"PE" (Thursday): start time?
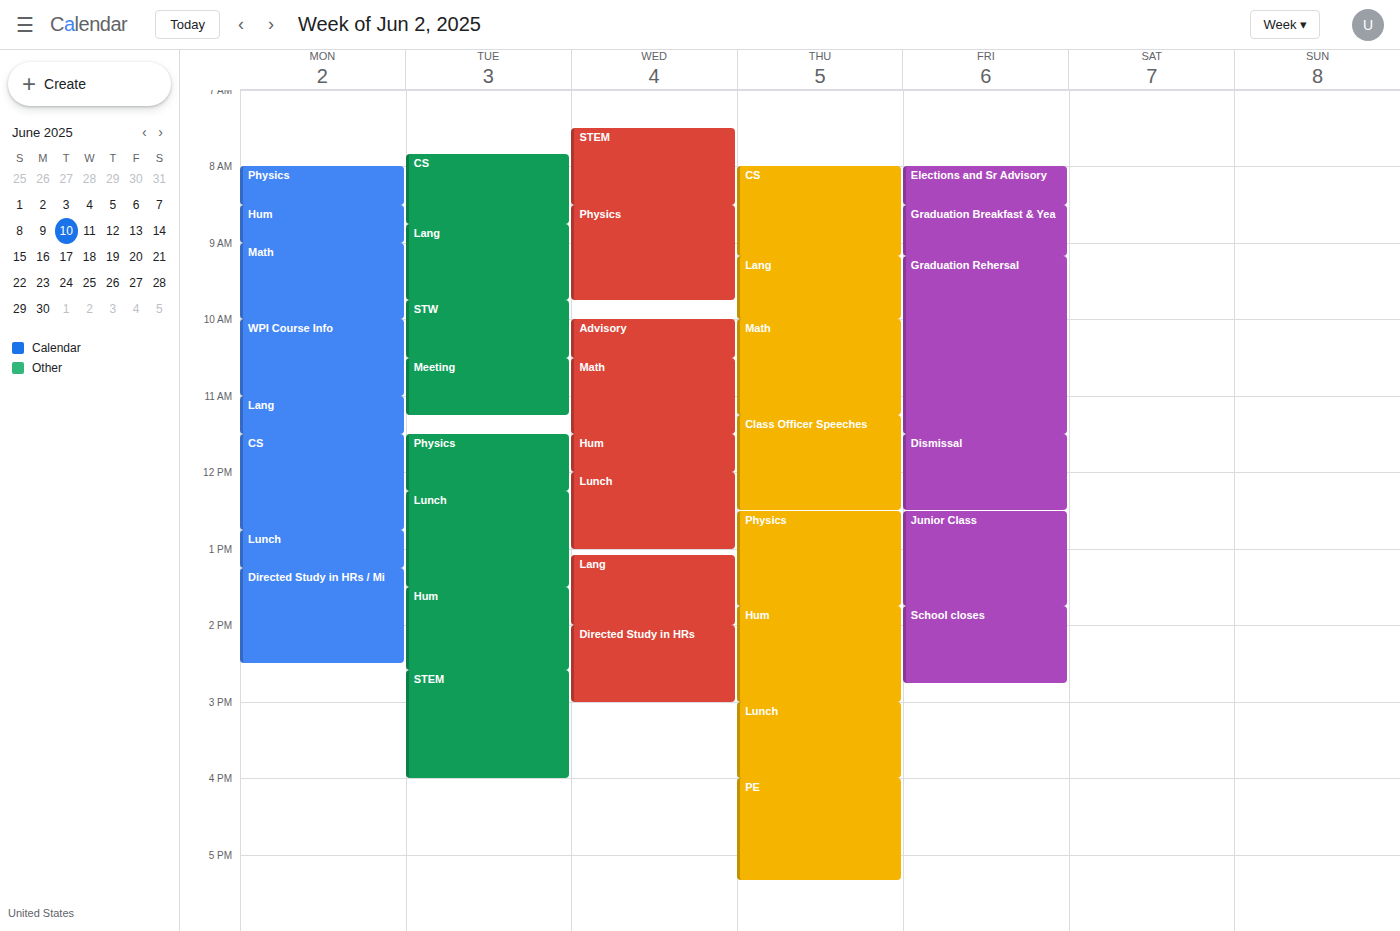
4:00 PM